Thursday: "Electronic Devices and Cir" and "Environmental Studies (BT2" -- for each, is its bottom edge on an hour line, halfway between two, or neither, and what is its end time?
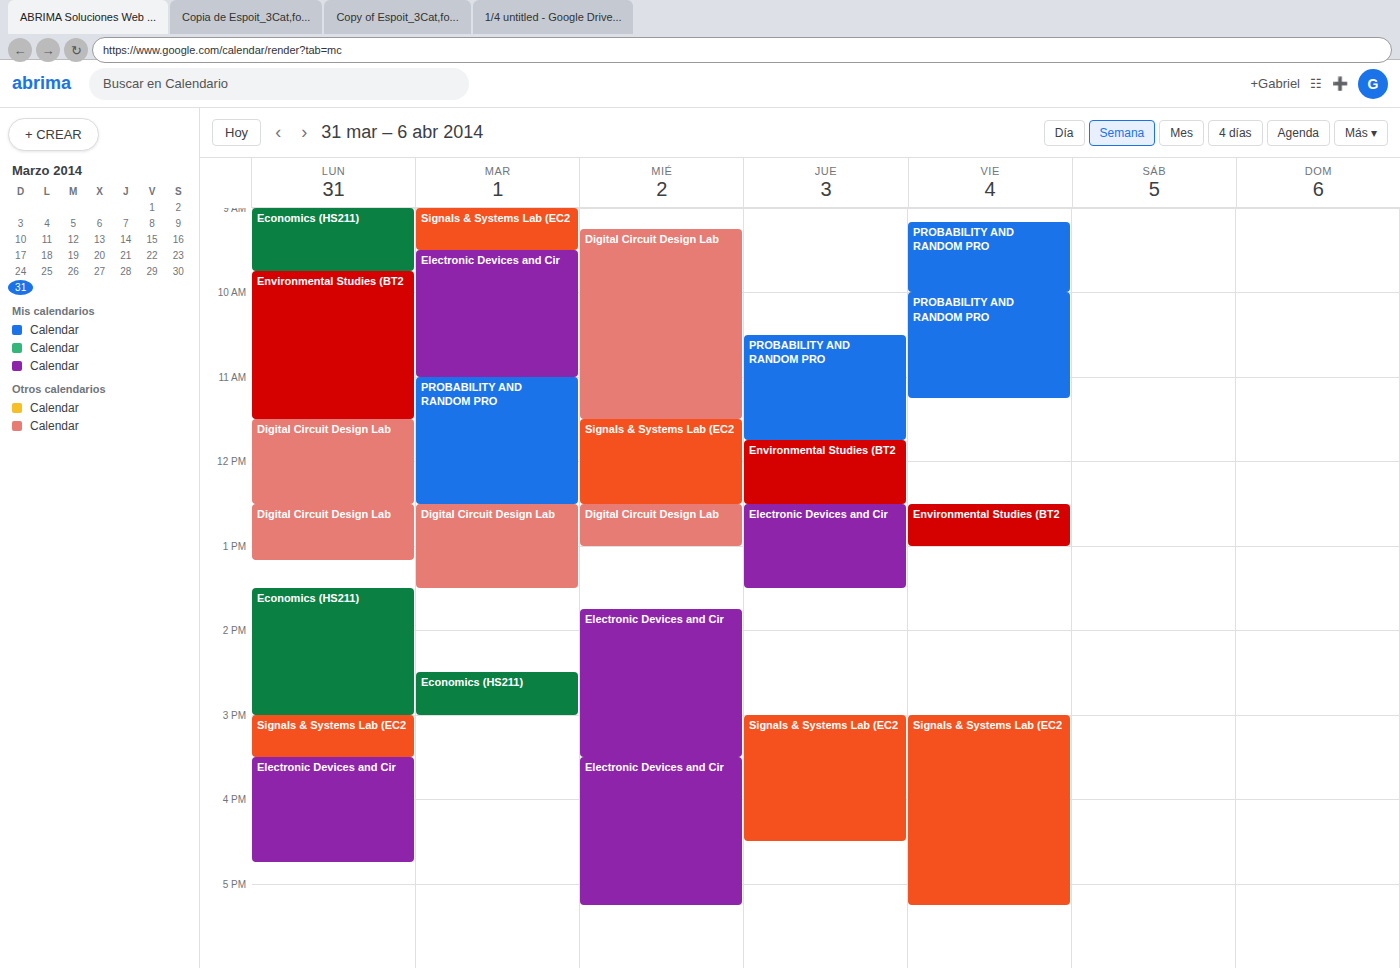
"Electronic Devices and Cir": 1:30 PM, halfway between the 1 PM and 2 PM lines. "Environmental Studies (BT2": 12:30 PM, halfway between the 12 PM and 1 PM lines.